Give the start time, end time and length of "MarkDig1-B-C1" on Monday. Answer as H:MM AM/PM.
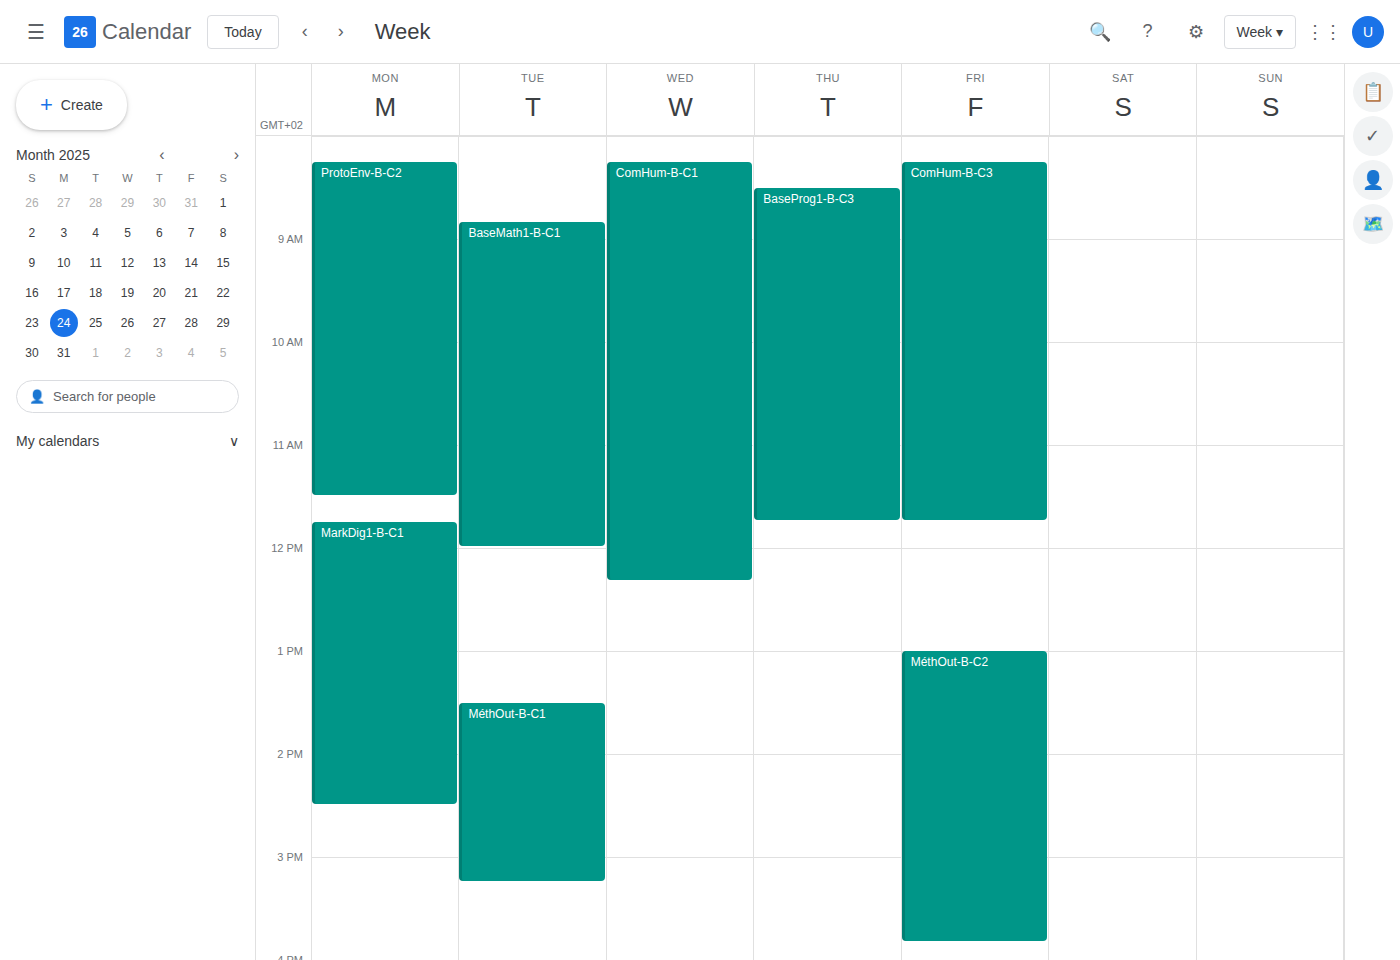
11:45 AM to 2:30 PM, 2 hours 45 minutes